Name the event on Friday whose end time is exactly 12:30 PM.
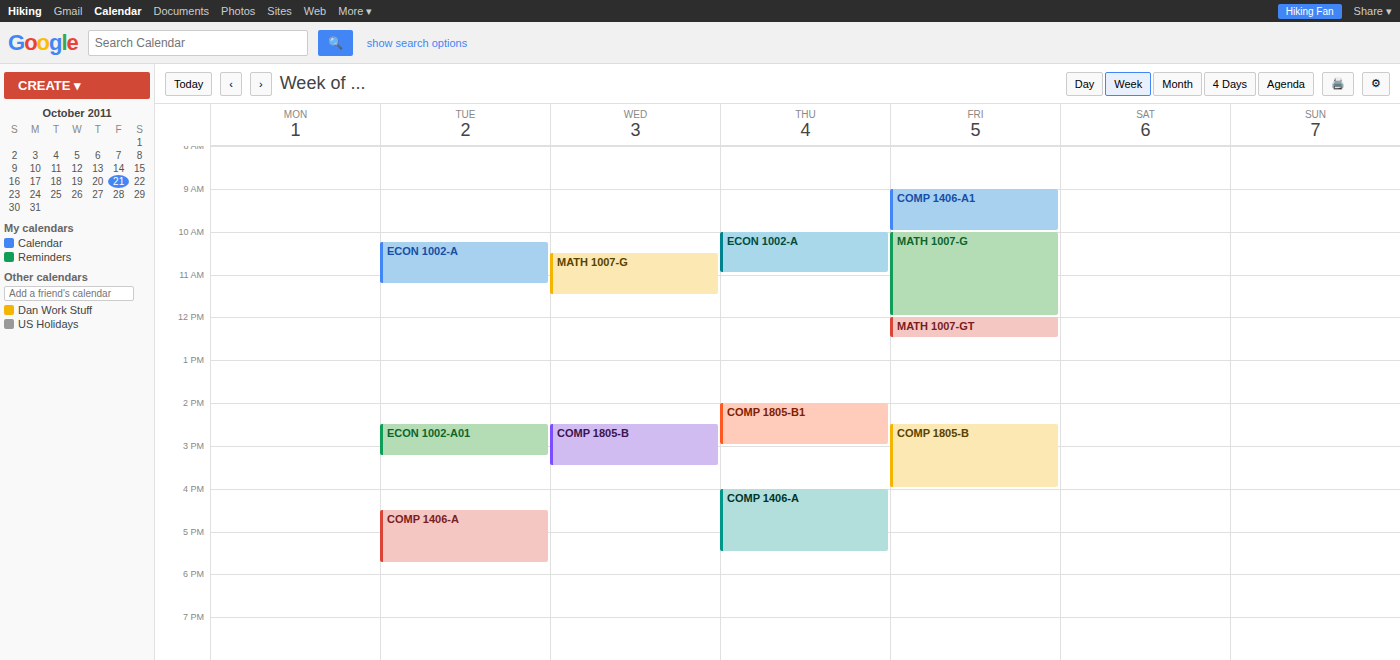
"MATH 1007-GT"